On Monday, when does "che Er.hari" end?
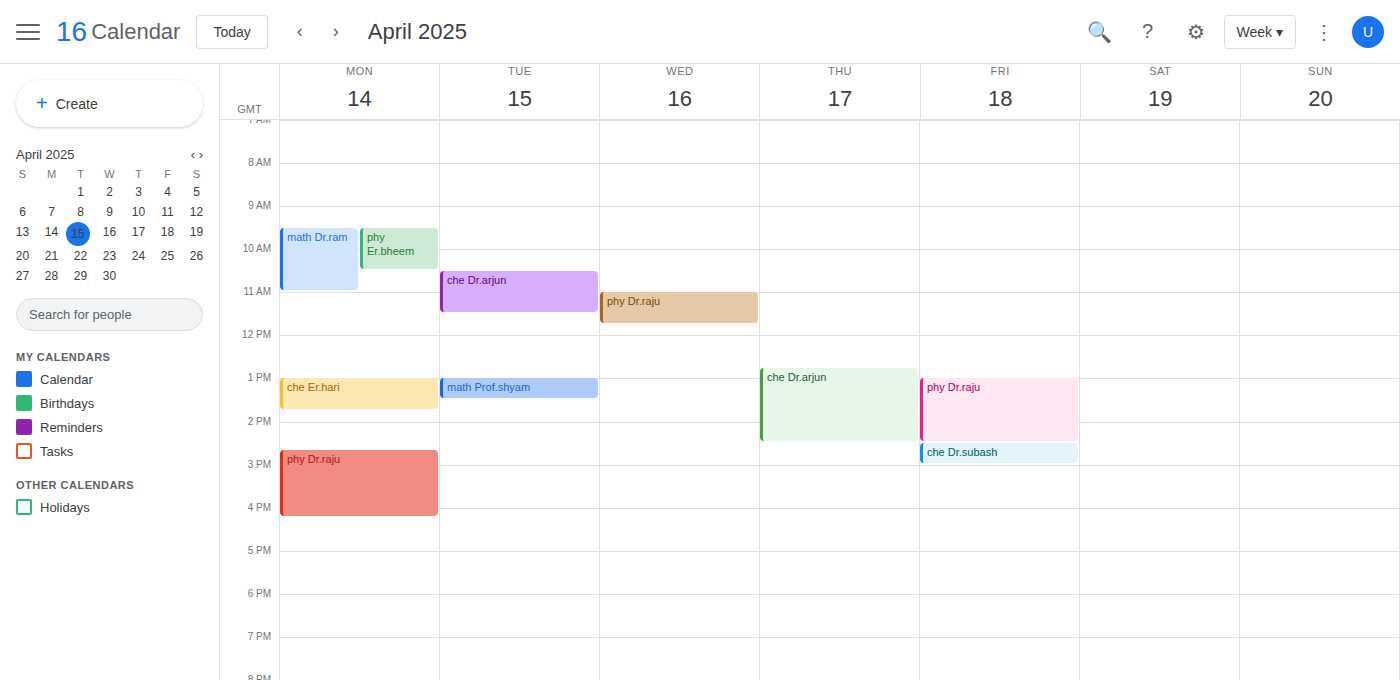
1:45 PM